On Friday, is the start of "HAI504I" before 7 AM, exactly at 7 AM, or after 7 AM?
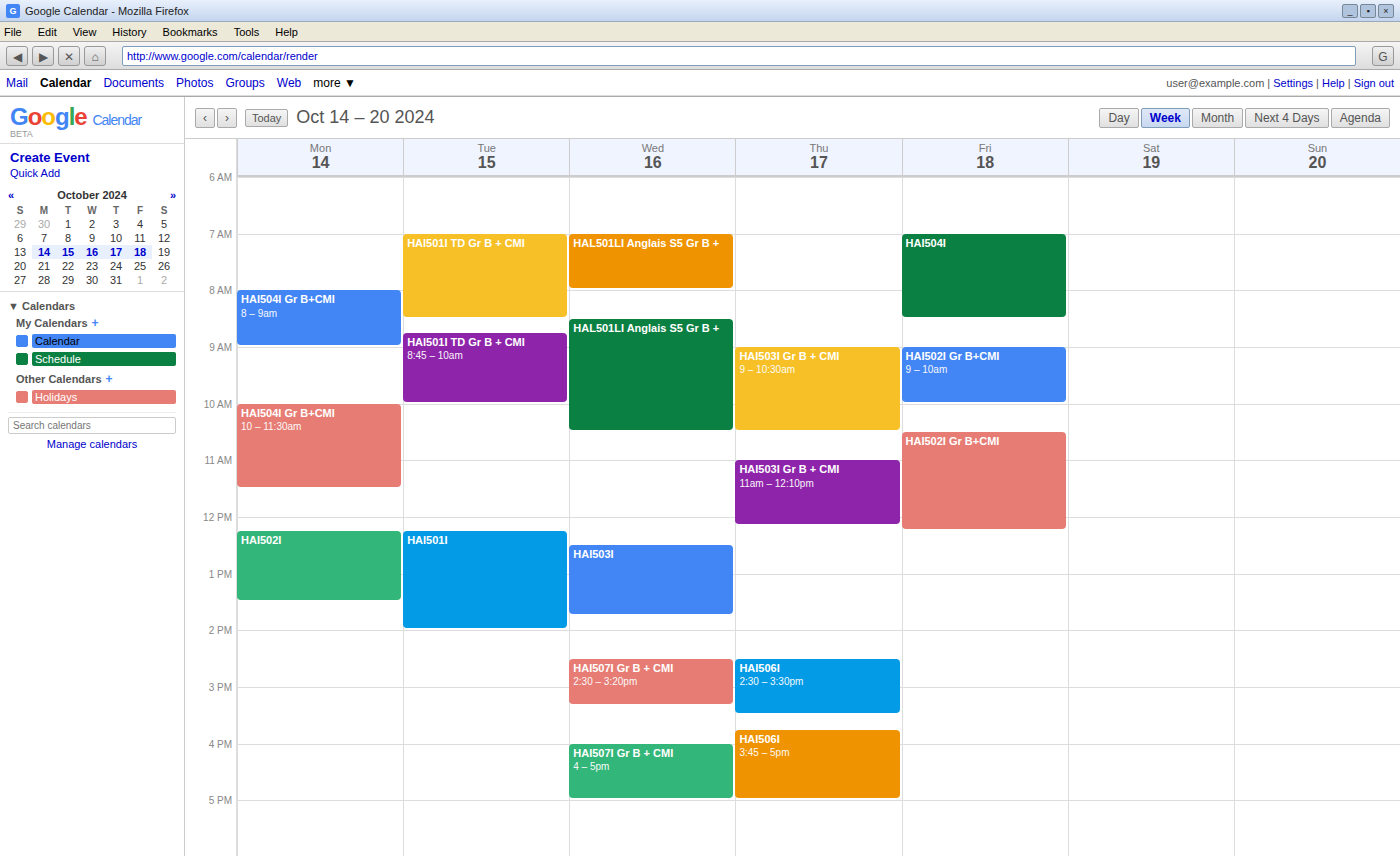
7:00 AM -- exactly at 7 AM, on the 7 AM line.